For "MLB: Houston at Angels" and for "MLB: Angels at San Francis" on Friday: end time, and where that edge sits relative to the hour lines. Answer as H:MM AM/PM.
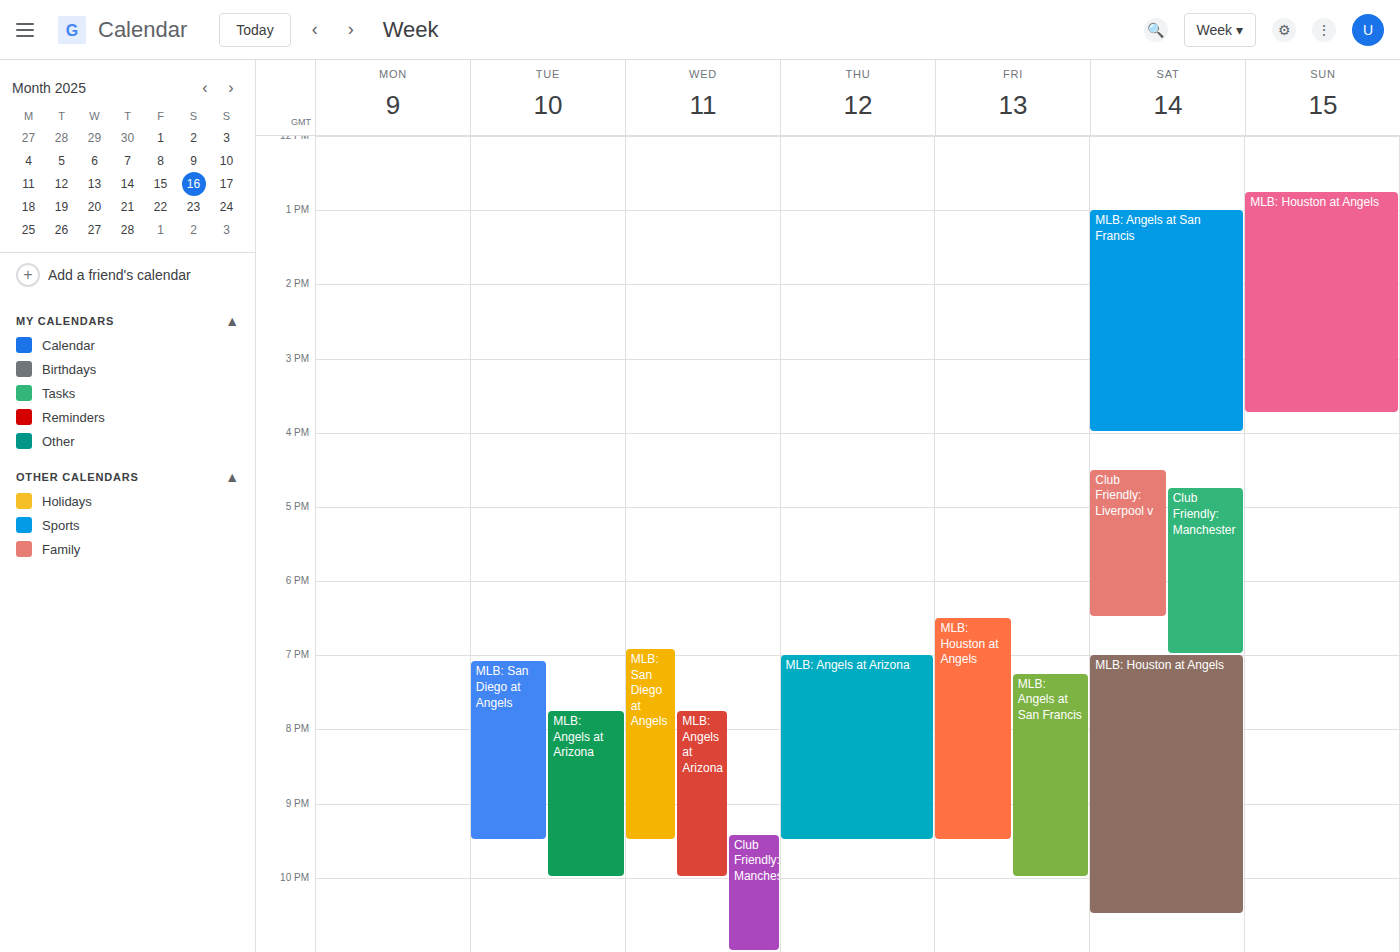
"MLB: Houston at Angels": 9:30 PM, halfway between the 9 PM and 10 PM lines. "MLB: Angels at San Francis": 10:00 PM, exactly on the 10 PM line.